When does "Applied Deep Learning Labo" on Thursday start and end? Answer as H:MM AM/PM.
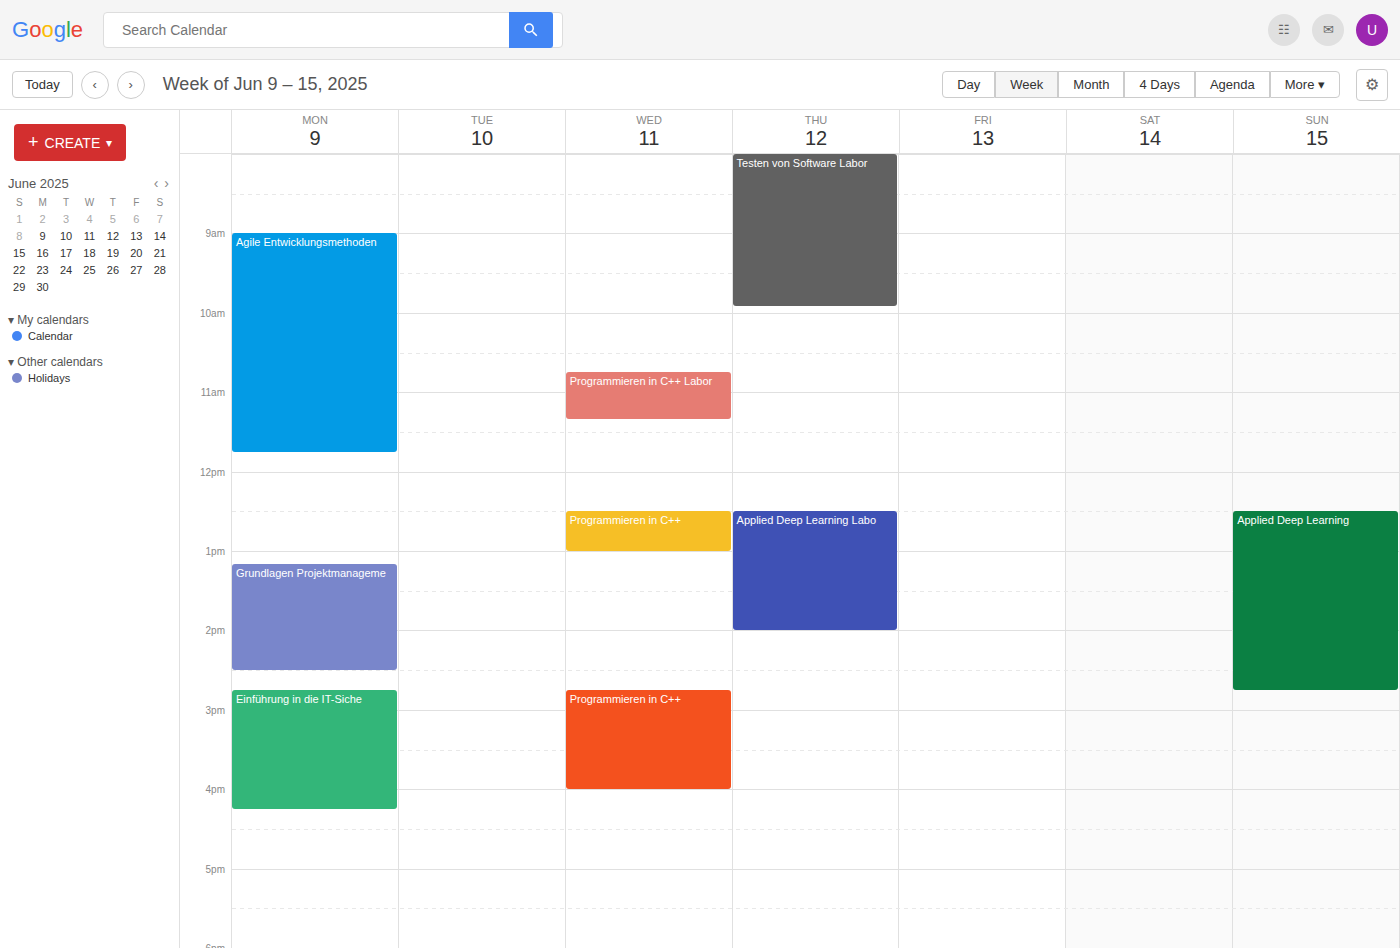
12:30 PM to 2:00 PM